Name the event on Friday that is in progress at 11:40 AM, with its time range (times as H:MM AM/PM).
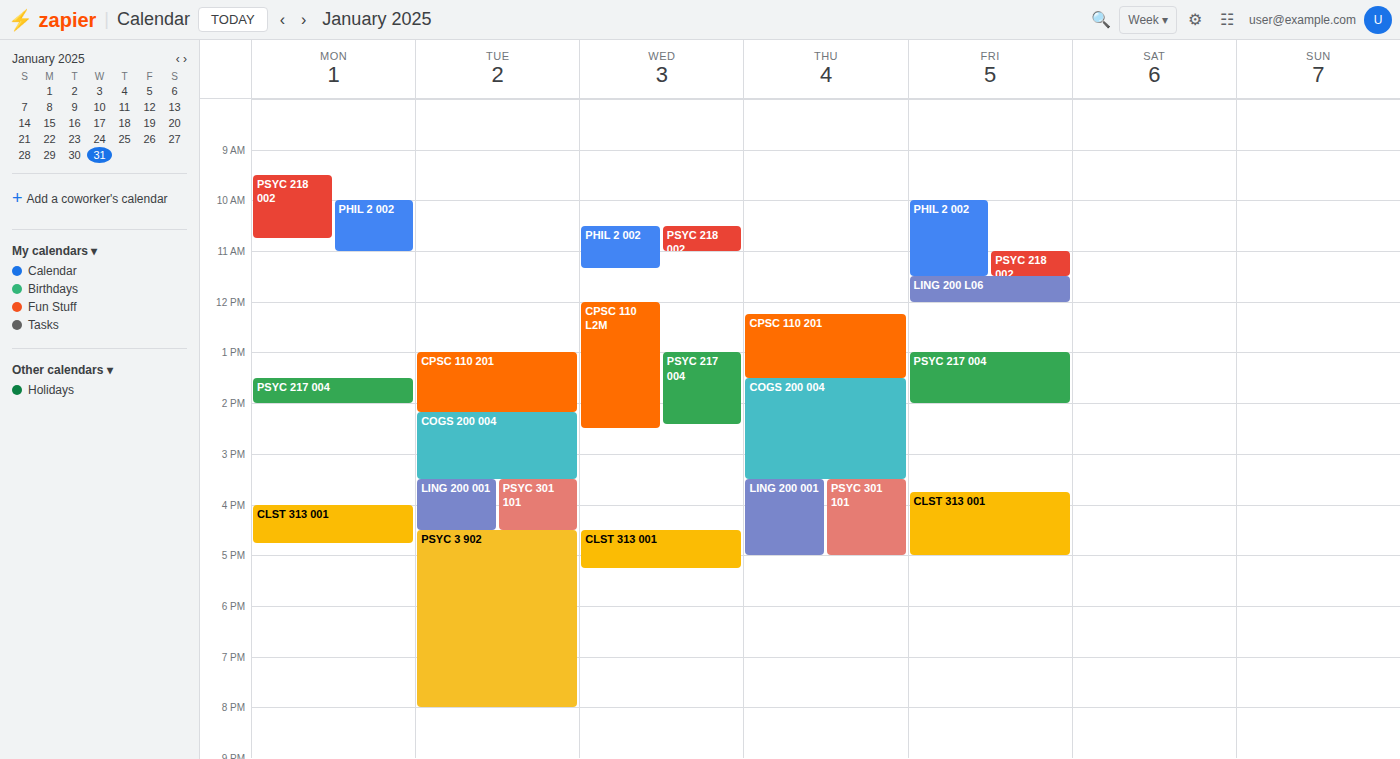
"LING 200 L06", 11:30 AM to 12:00 PM